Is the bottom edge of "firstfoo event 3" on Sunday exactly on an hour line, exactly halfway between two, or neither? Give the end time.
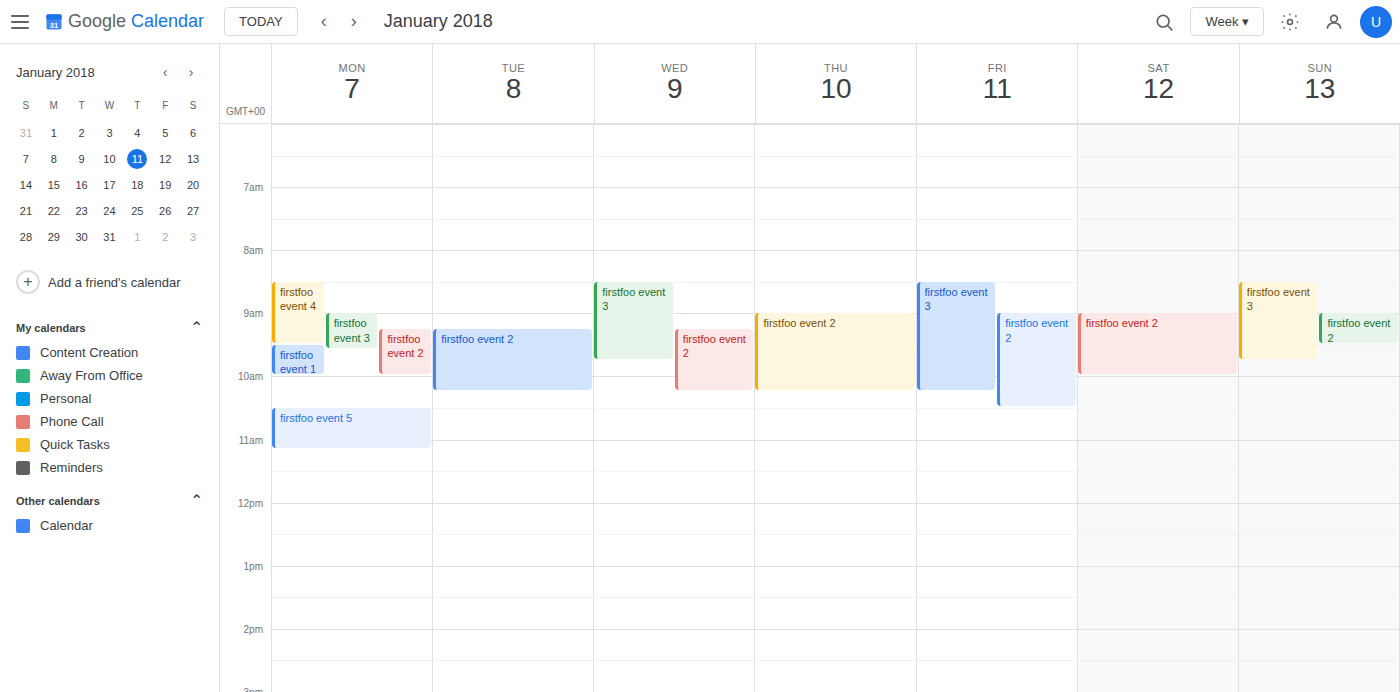
9:45 AM -- neither: three quarters of the way from the 9 AM line to the 10 AM line.